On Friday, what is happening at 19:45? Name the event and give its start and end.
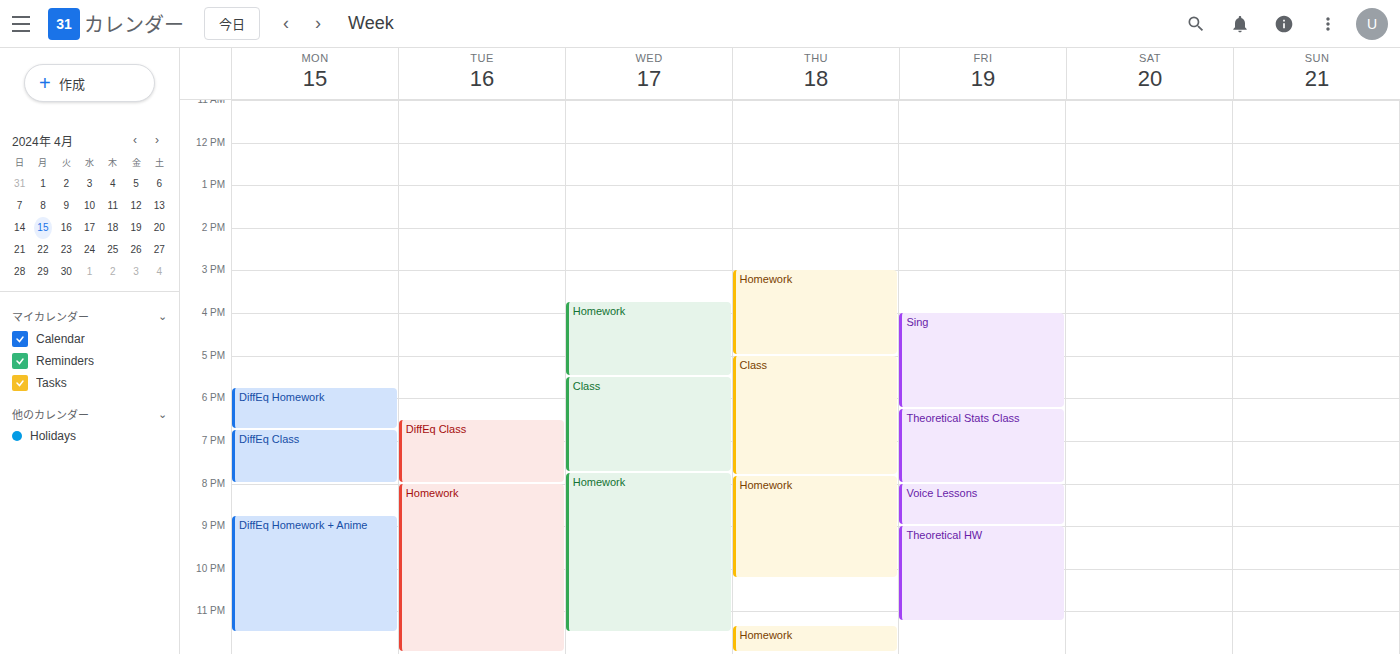
"Theoretical Stats Class", 18:15 to 20:00